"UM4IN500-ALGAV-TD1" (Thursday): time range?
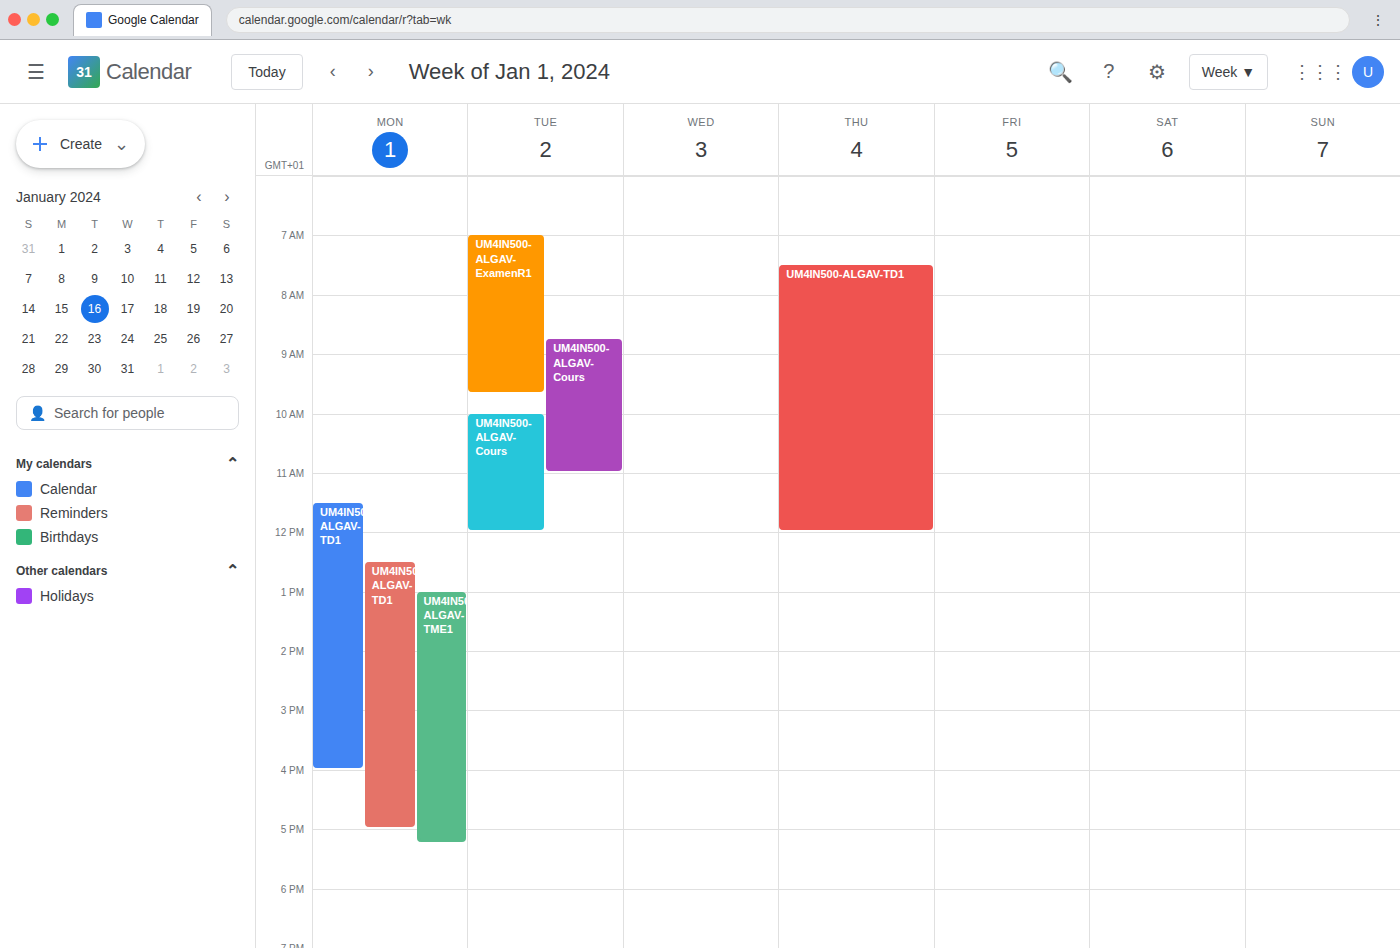
7:30 AM to 12:00 PM